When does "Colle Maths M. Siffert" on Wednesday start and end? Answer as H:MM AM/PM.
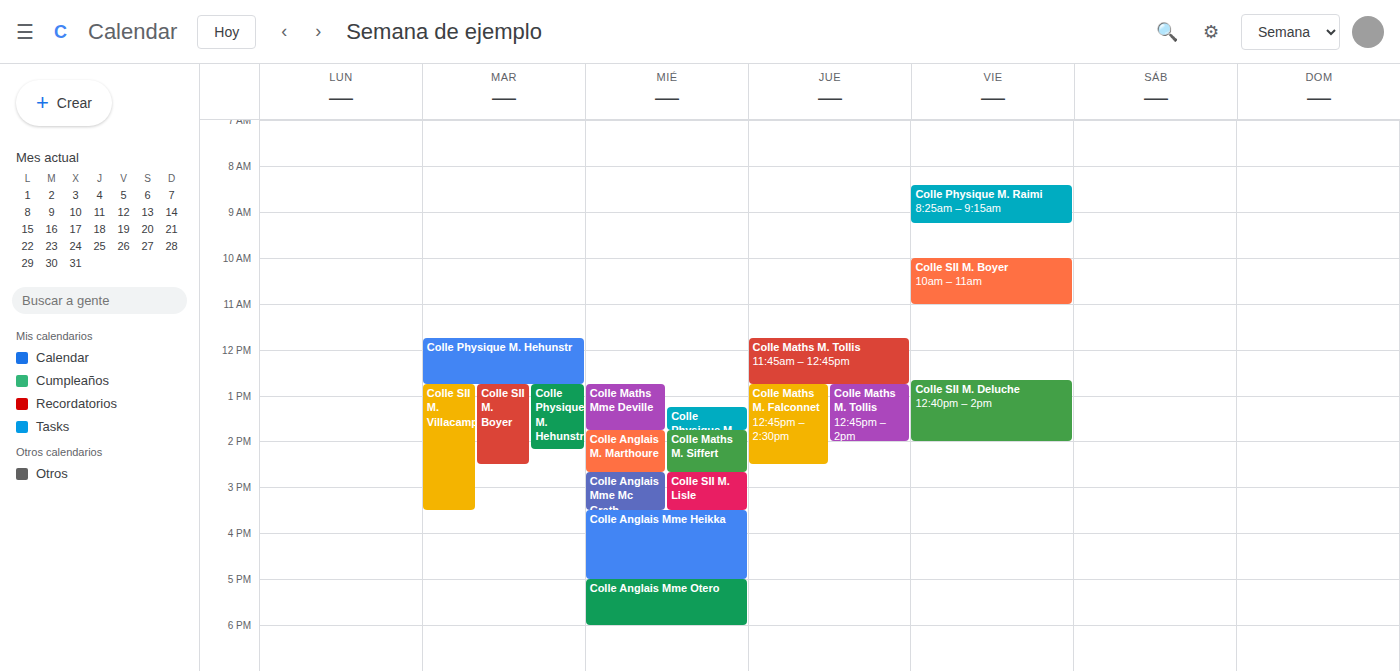
1:45 PM to 2:40 PM